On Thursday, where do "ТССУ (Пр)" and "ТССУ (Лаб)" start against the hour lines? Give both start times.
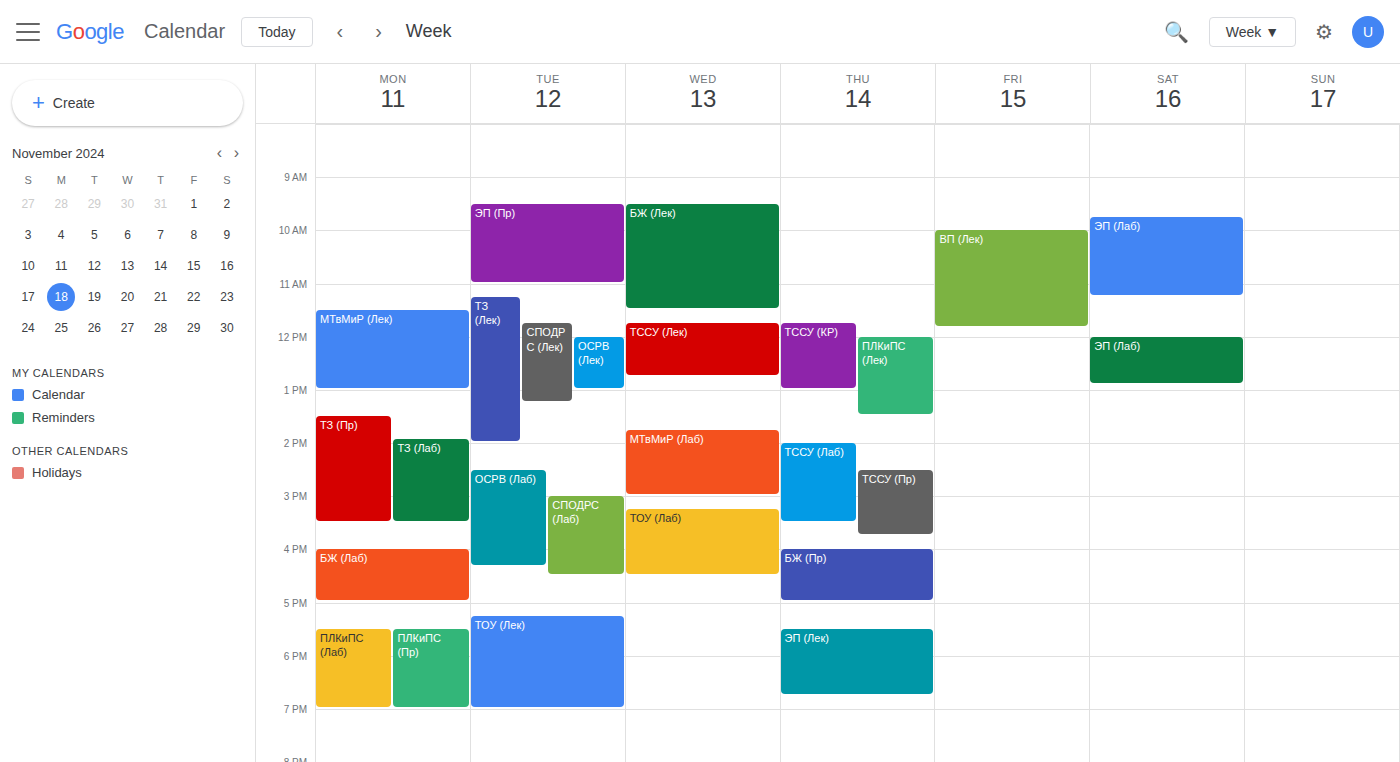
"ТССУ (Пр)": 2:30 PM, halfway between the 2 PM and 3 PM lines. "ТССУ (Лаб)": 2:00 PM, exactly on the 2 PM line.